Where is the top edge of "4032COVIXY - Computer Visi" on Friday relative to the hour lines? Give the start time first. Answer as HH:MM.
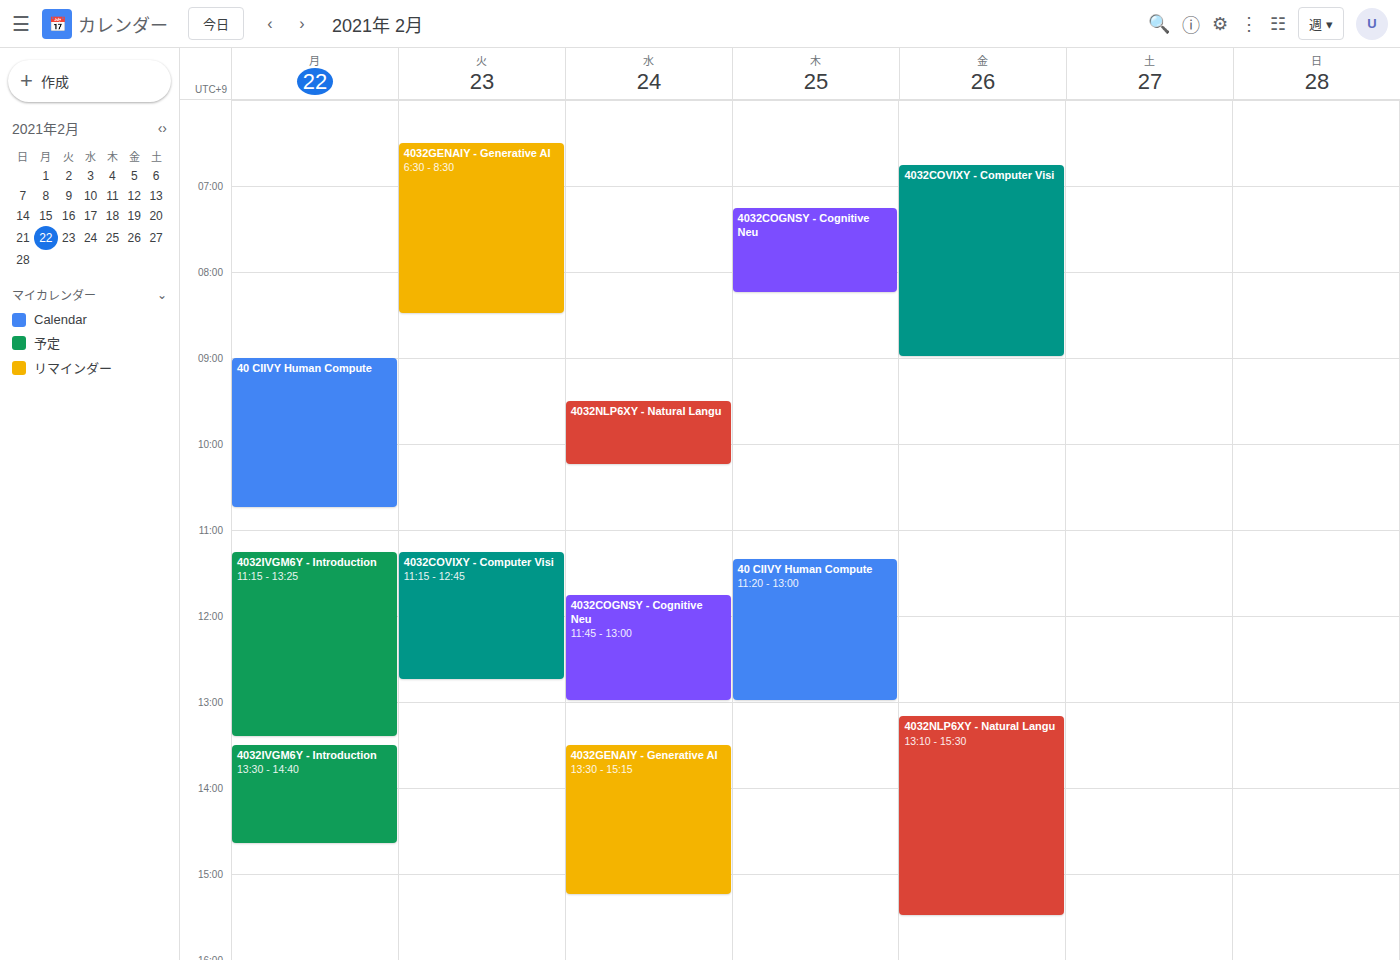
06:45 -- neither: three quarters of the way from the 06:00 line to the 07:00 line.